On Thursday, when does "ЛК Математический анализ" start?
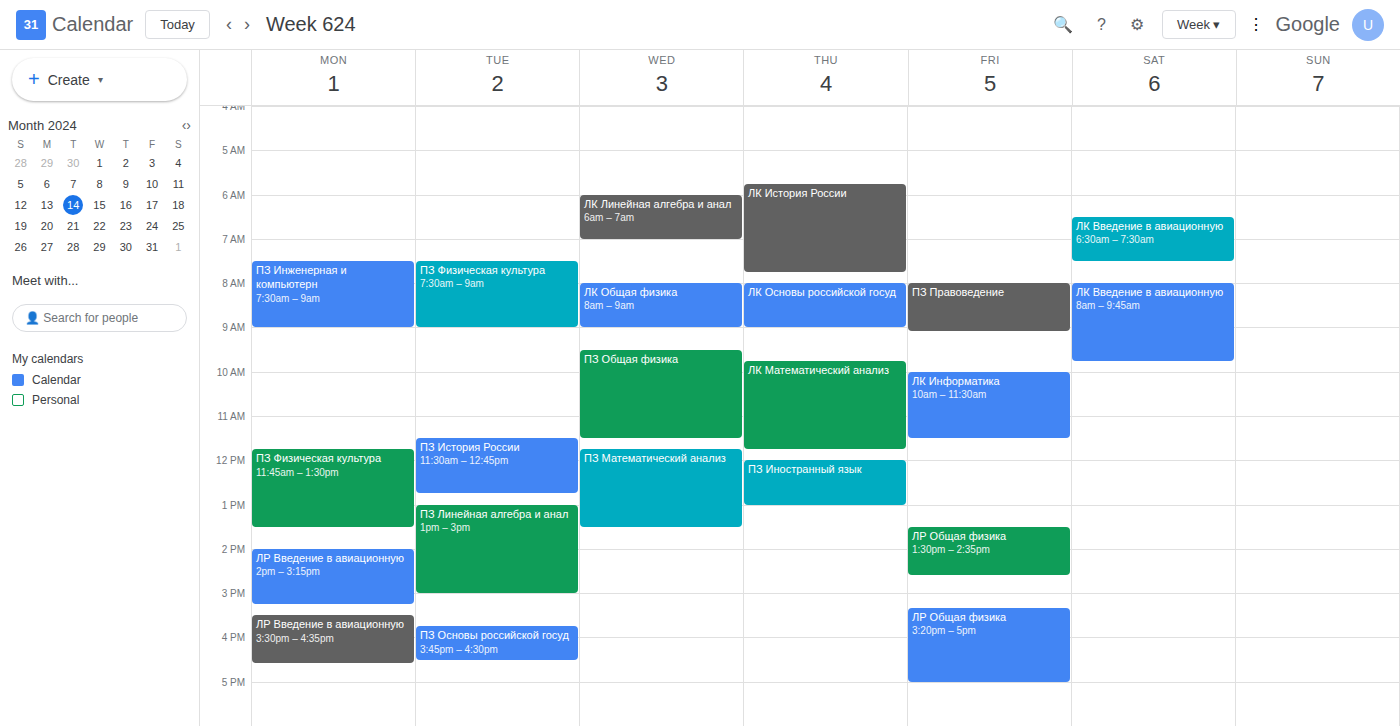
9:45 AM